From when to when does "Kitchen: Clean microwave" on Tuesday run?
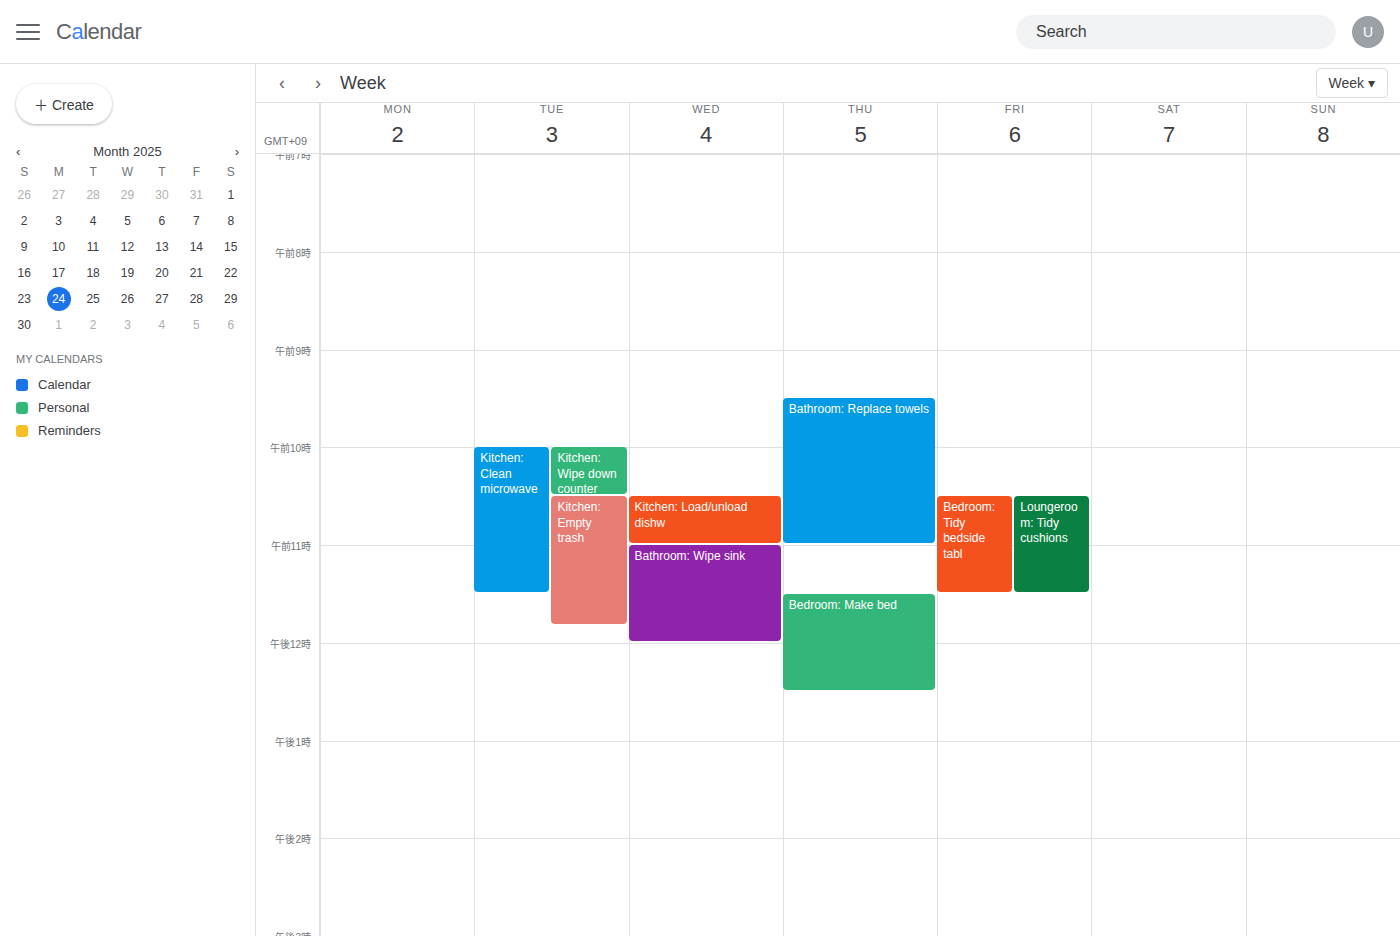
10:00 AM to 11:30 AM